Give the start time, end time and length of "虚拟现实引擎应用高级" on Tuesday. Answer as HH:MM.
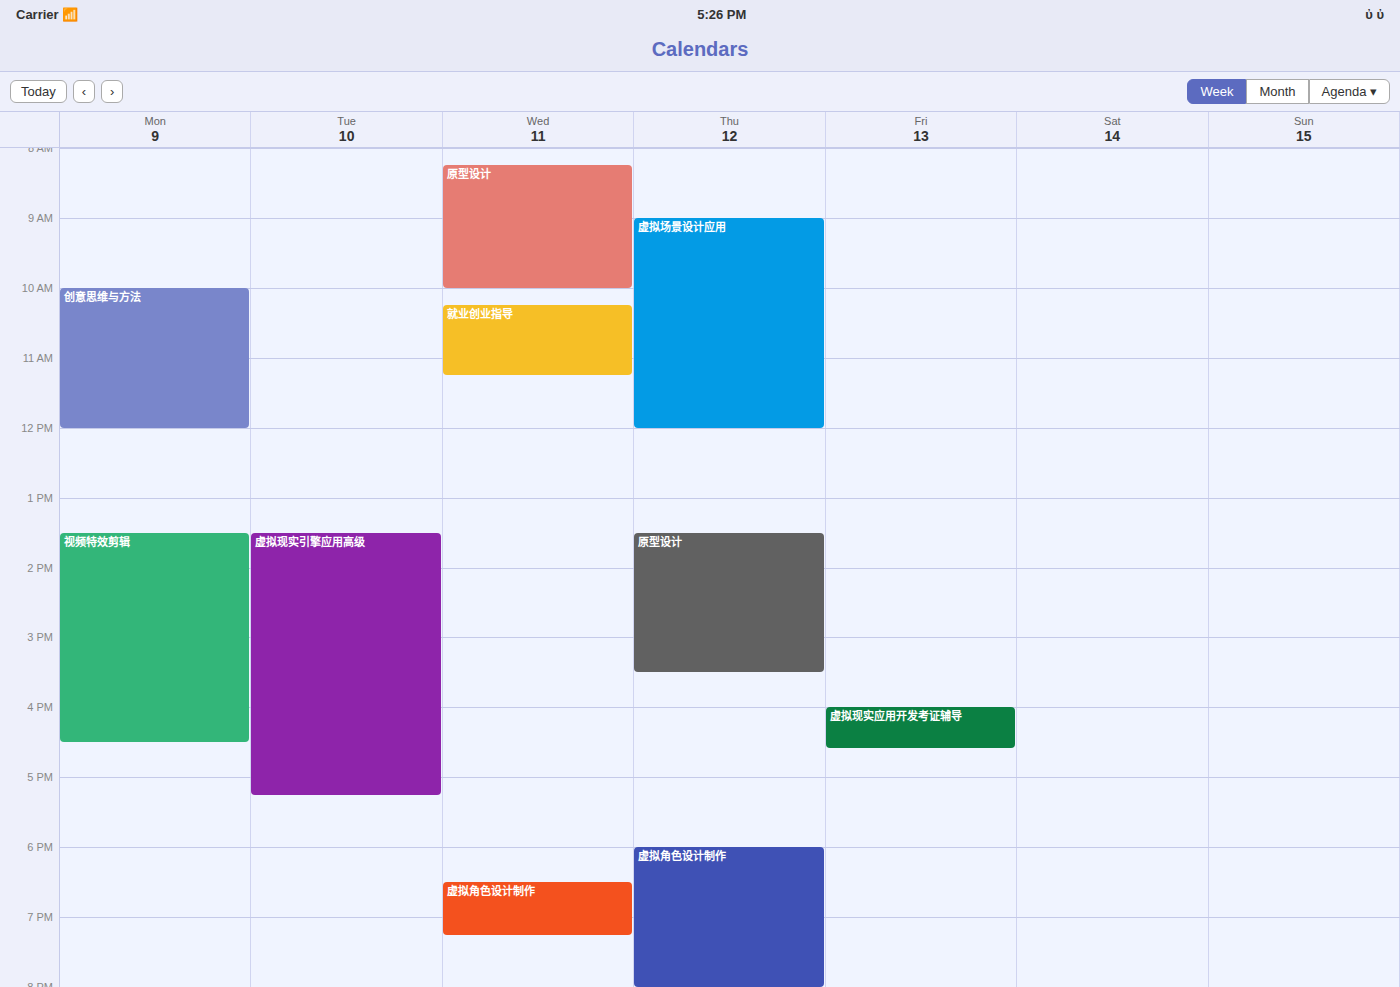
13:30 to 17:15, 3 hours 45 minutes